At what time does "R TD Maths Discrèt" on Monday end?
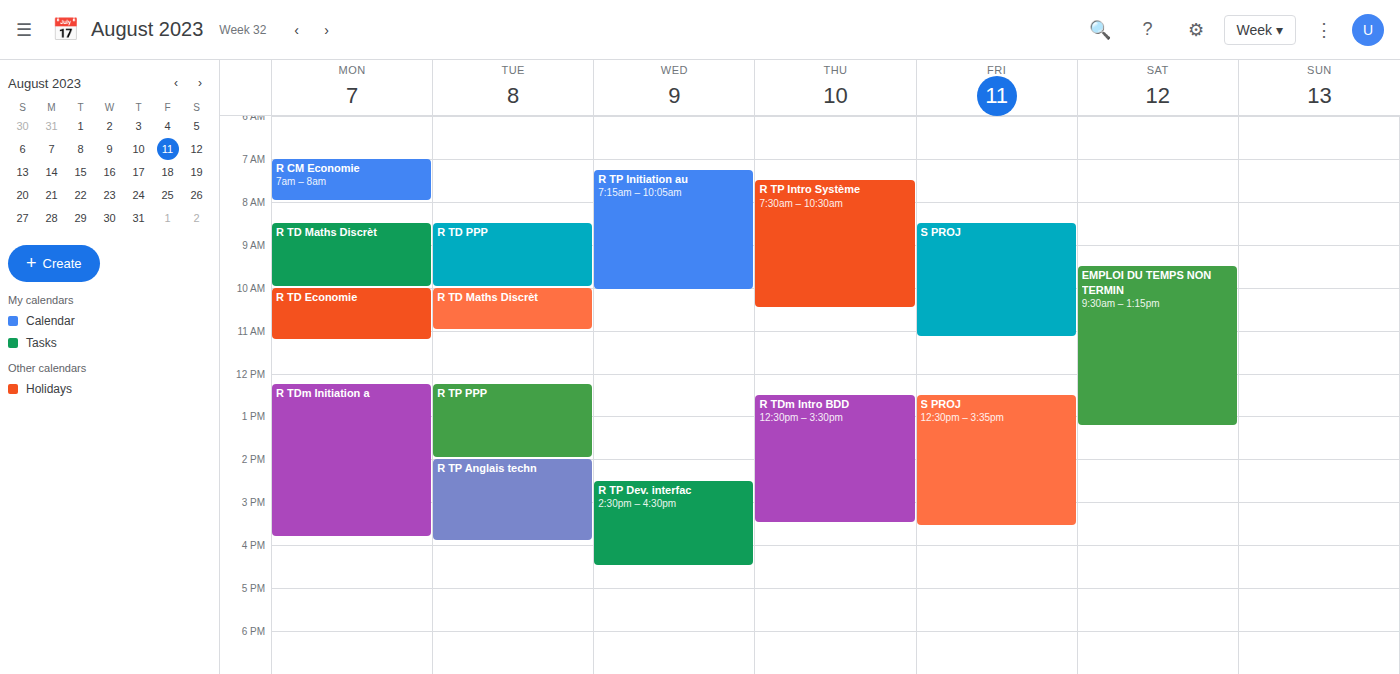
10:00 AM